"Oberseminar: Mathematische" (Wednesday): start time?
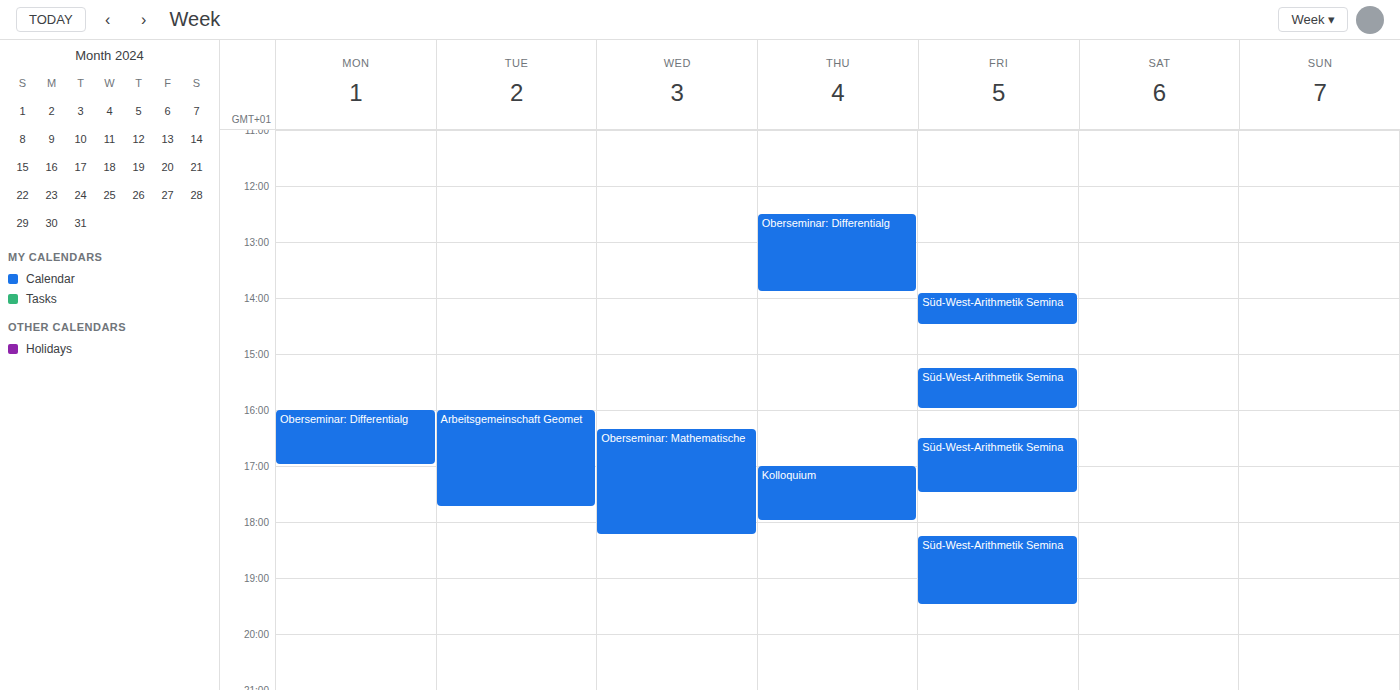
4:20 PM